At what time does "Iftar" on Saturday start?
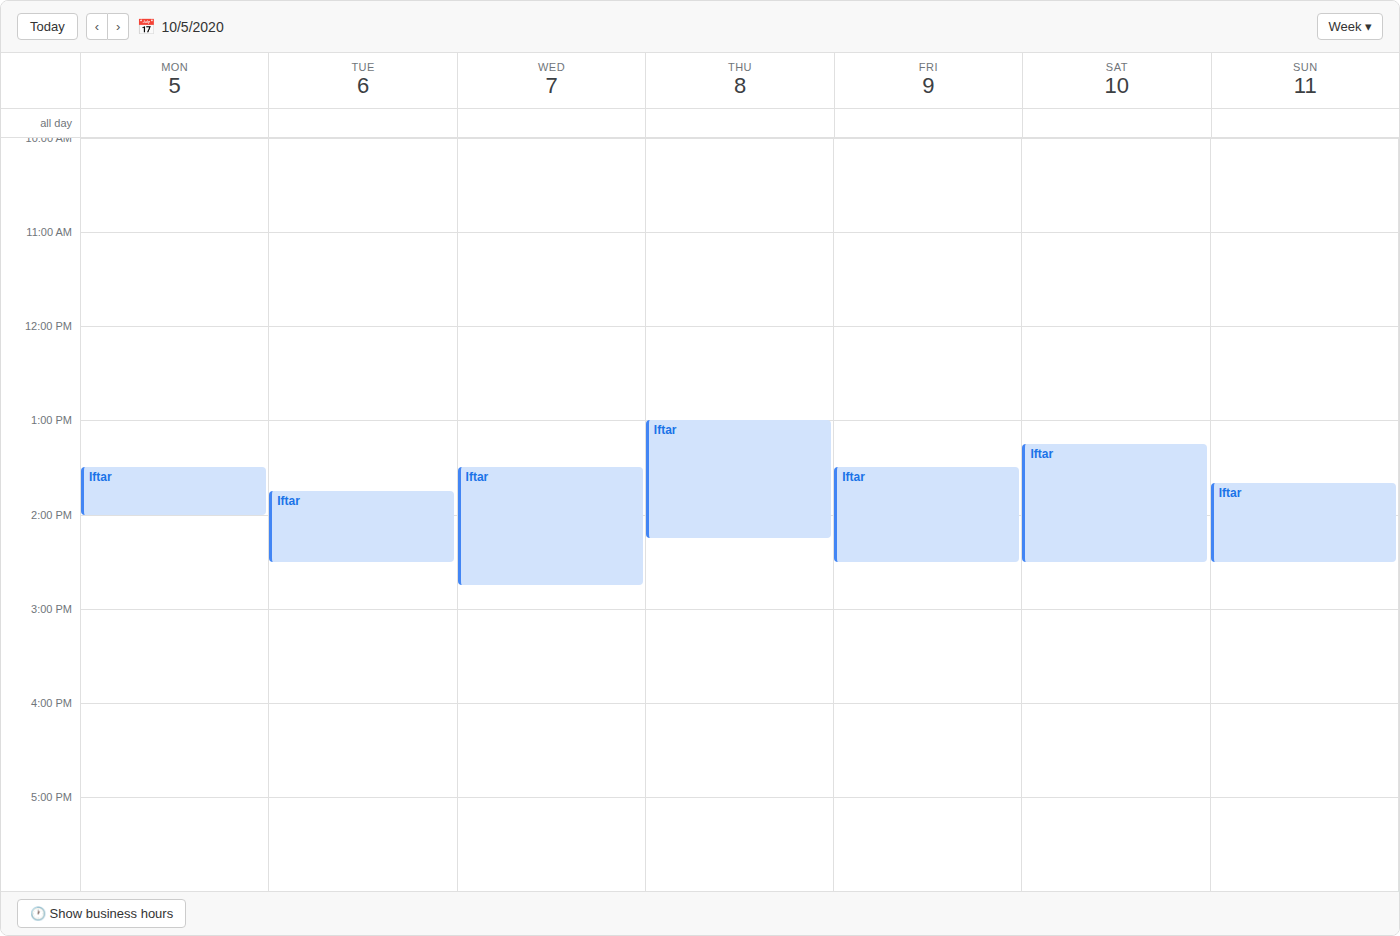
1:15 PM